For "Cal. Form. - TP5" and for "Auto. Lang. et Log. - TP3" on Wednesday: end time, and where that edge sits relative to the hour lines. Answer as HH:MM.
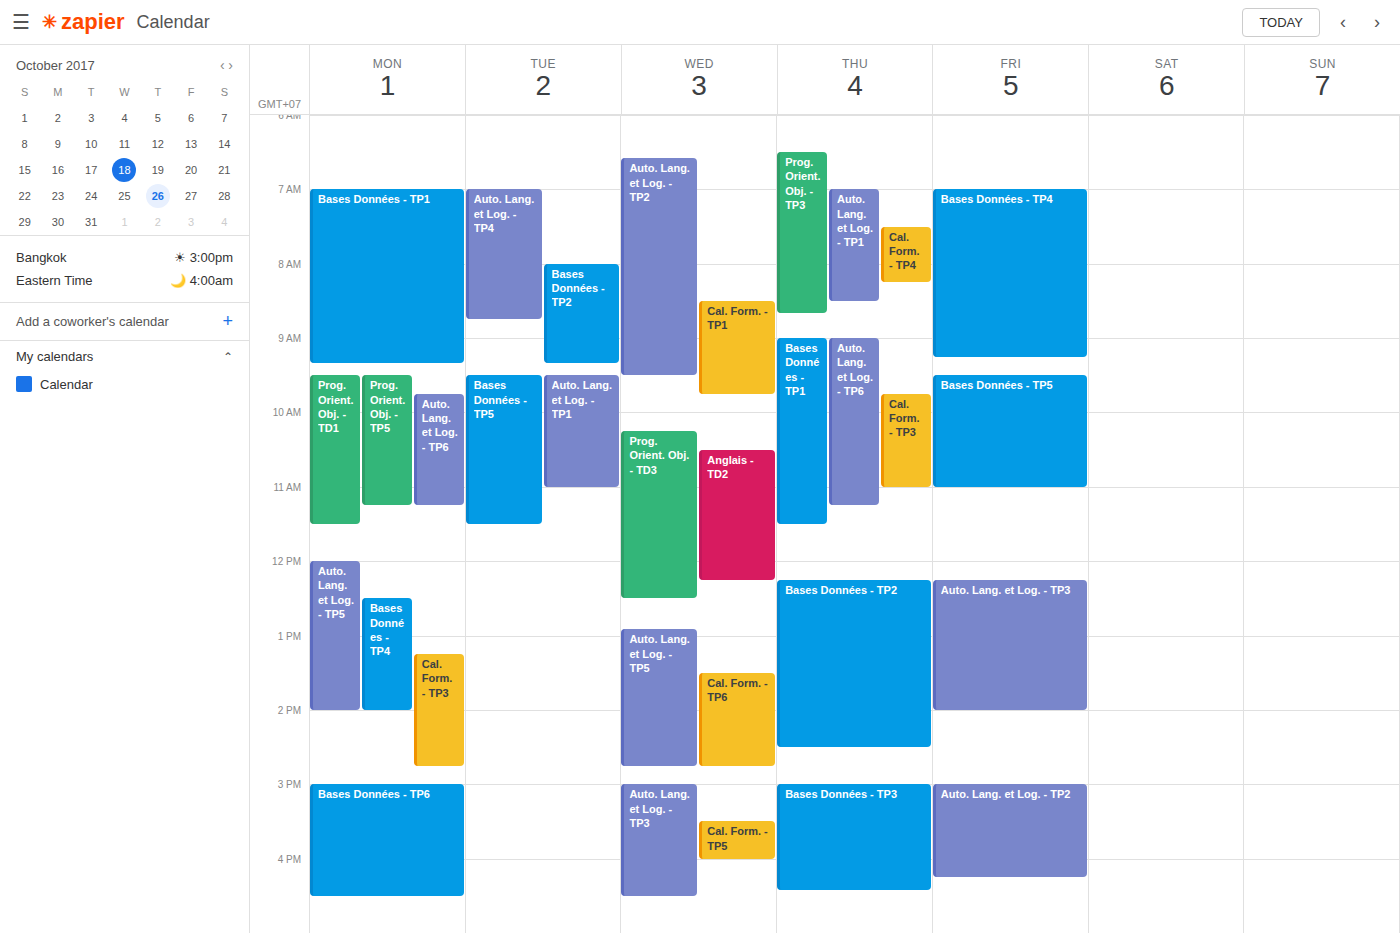
"Cal. Form. - TP5": 16:00, exactly on the 16:00 line. "Auto. Lang. et Log. - TP3": 16:30, halfway between the 16:00 and 17:00 lines.